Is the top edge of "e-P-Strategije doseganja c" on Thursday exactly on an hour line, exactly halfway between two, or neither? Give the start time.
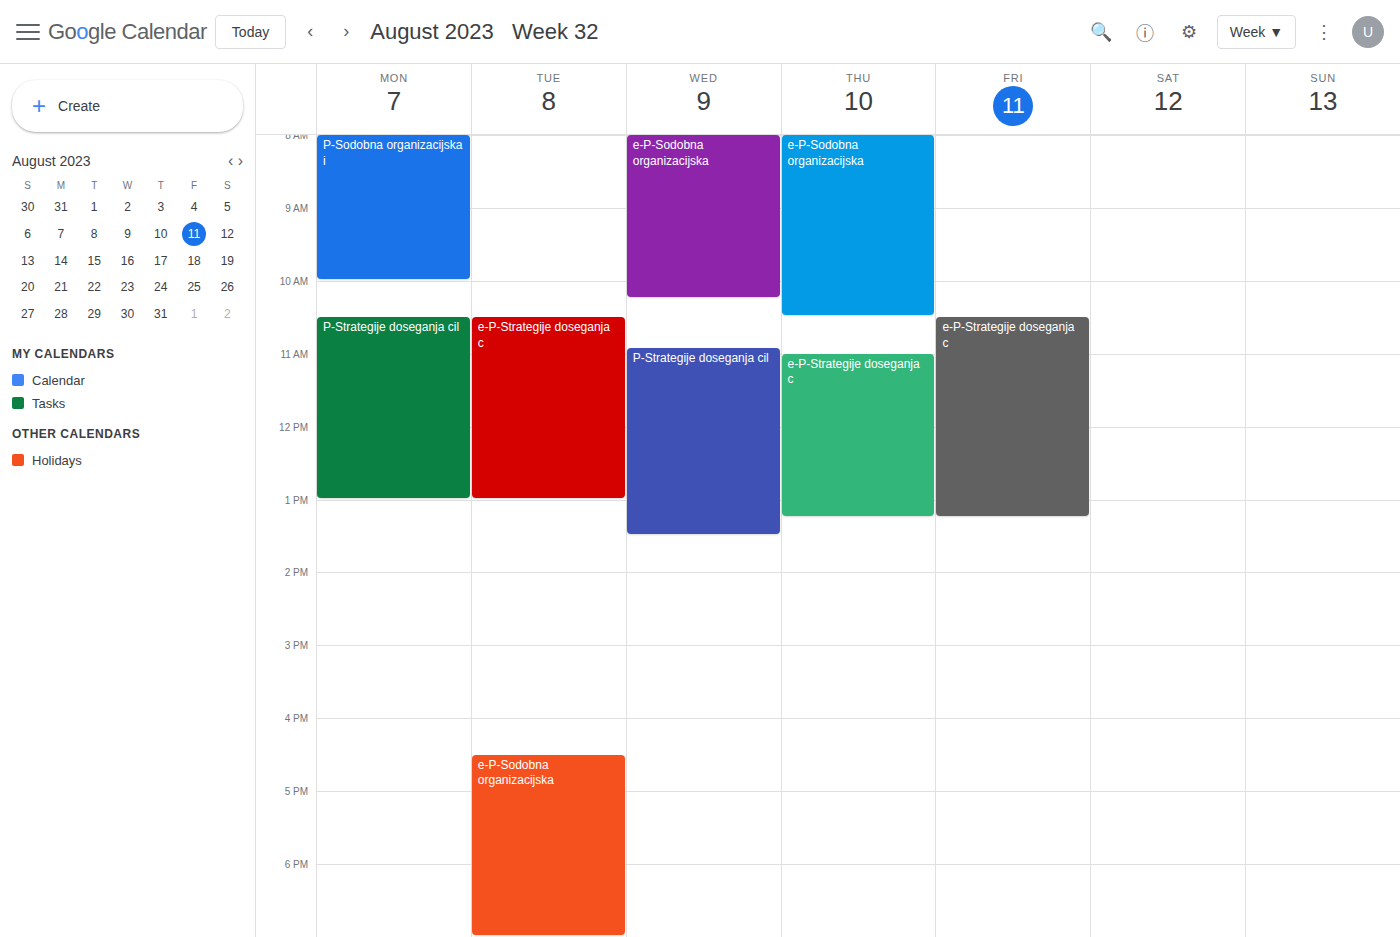
11:00 AM -- exactly on the 11 AM line.